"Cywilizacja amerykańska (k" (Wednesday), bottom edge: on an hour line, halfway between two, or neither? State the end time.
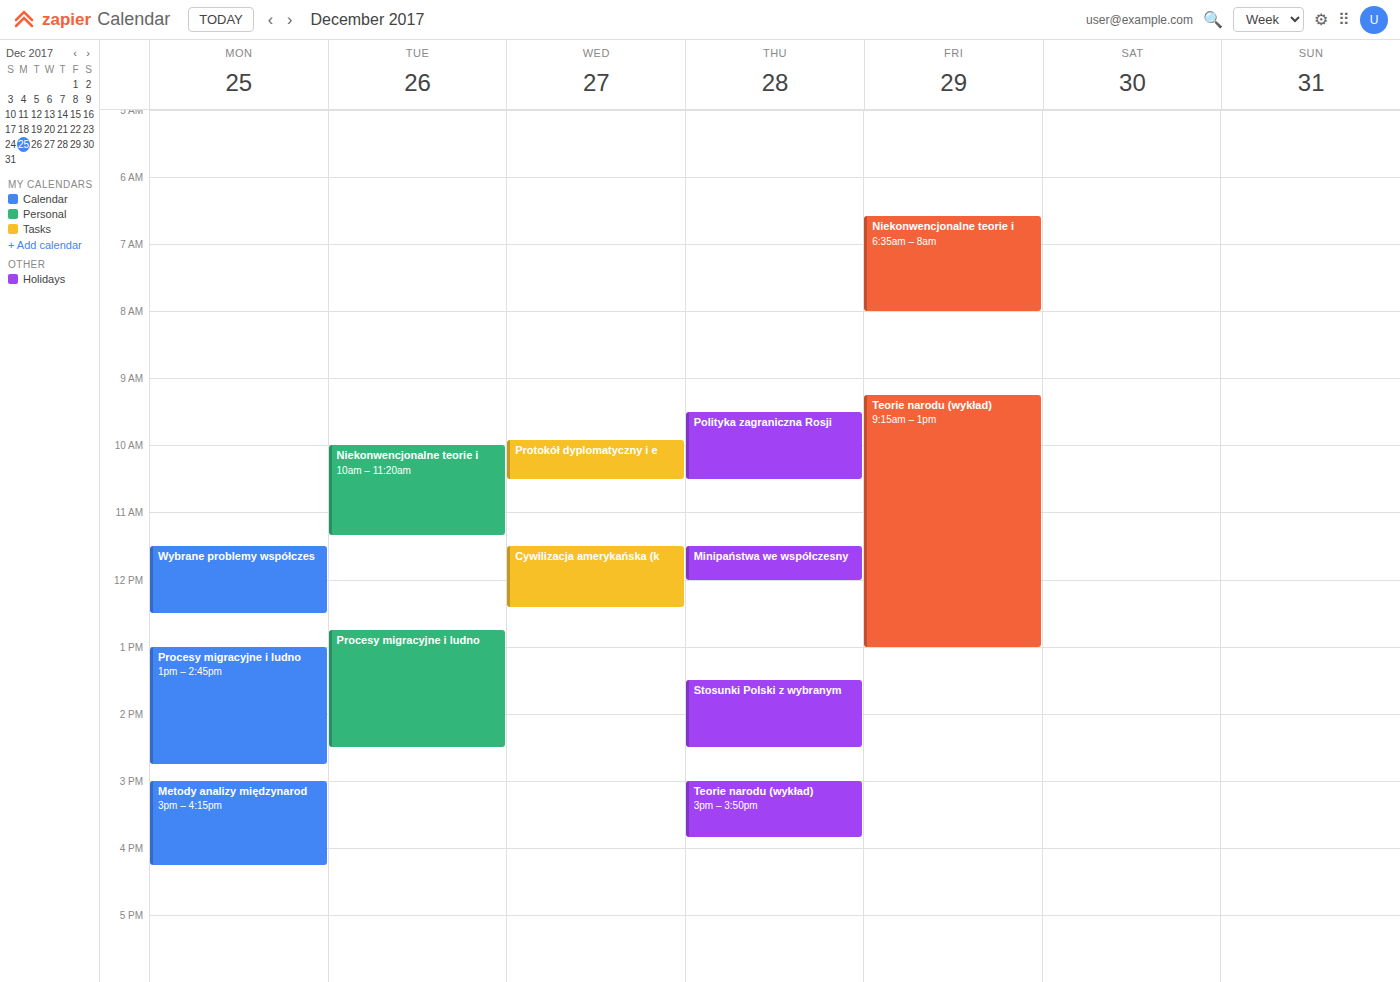
12:25 PM -- neither: 25 minutes below the 12 PM line and 35 minutes above the 1 PM line.